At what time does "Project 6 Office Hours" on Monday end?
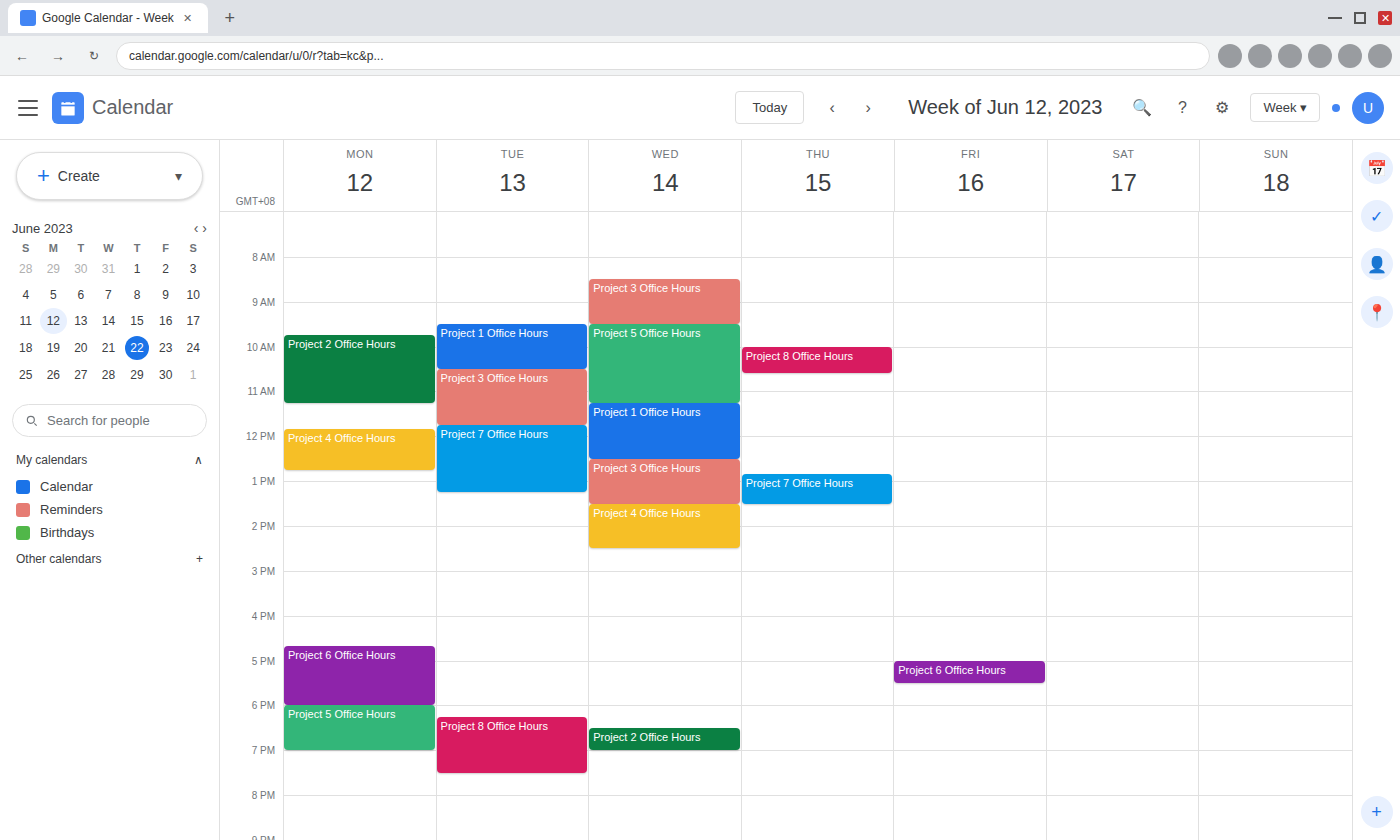
6:00 PM